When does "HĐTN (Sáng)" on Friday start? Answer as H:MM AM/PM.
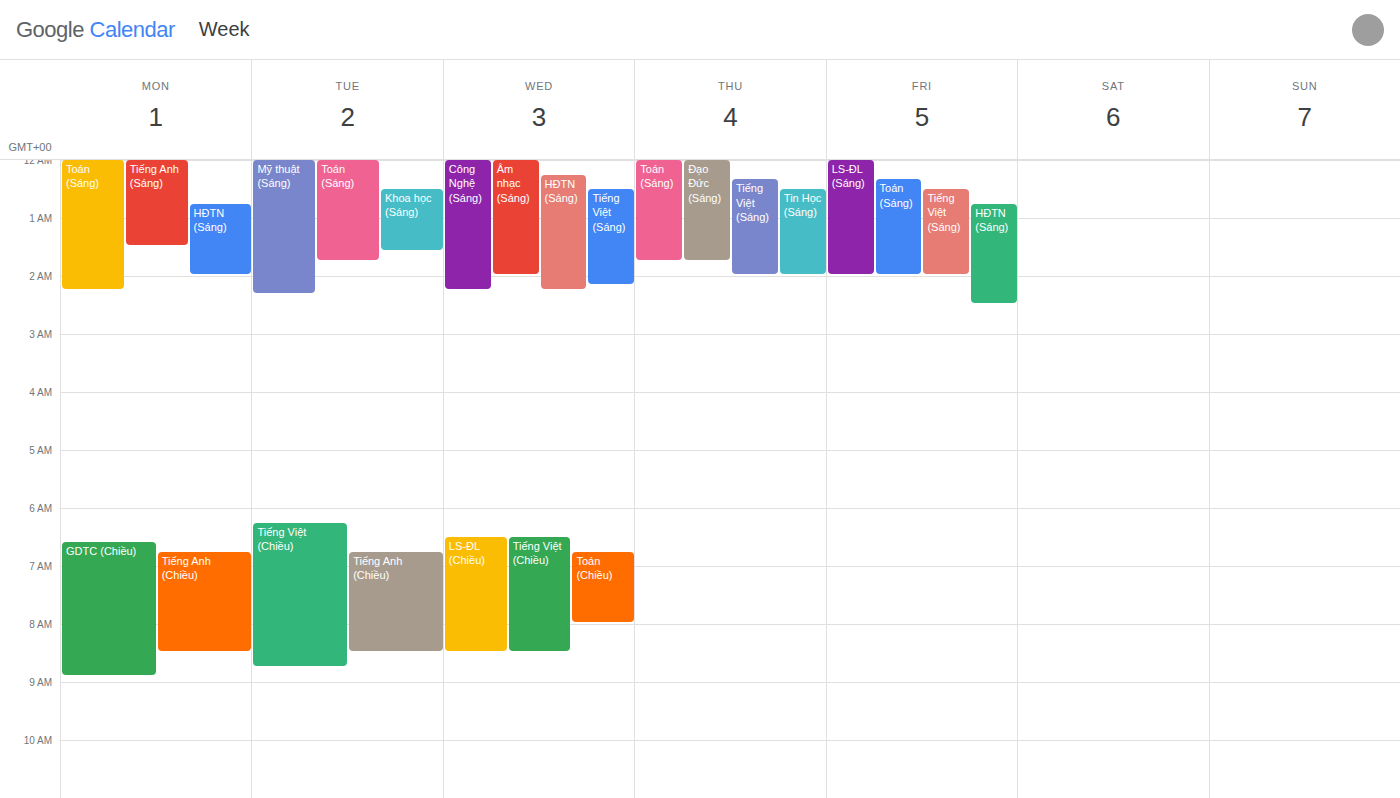
12:45 AM